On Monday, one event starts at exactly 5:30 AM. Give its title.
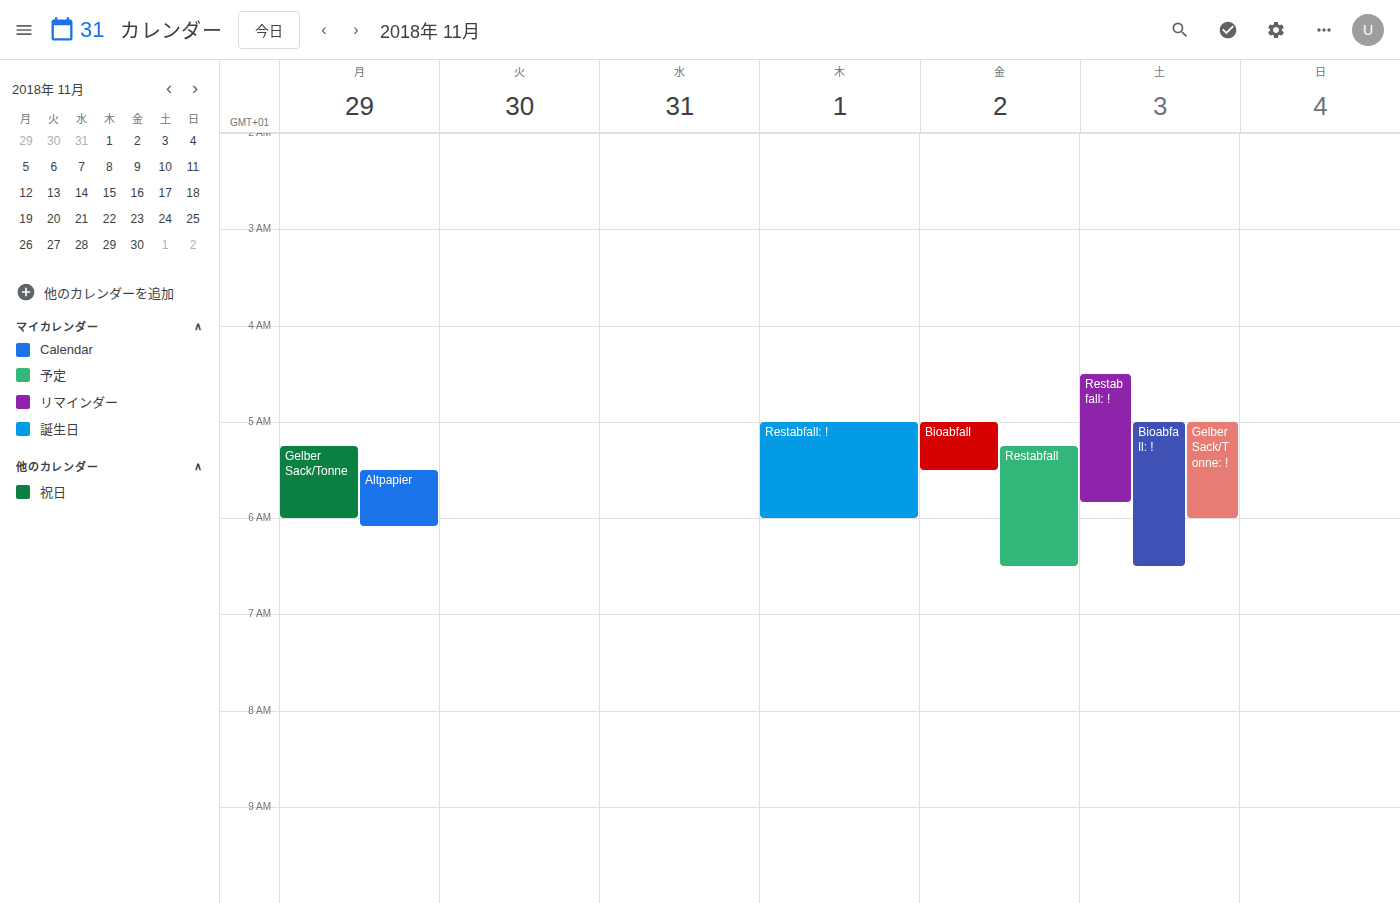
"Altpapier"